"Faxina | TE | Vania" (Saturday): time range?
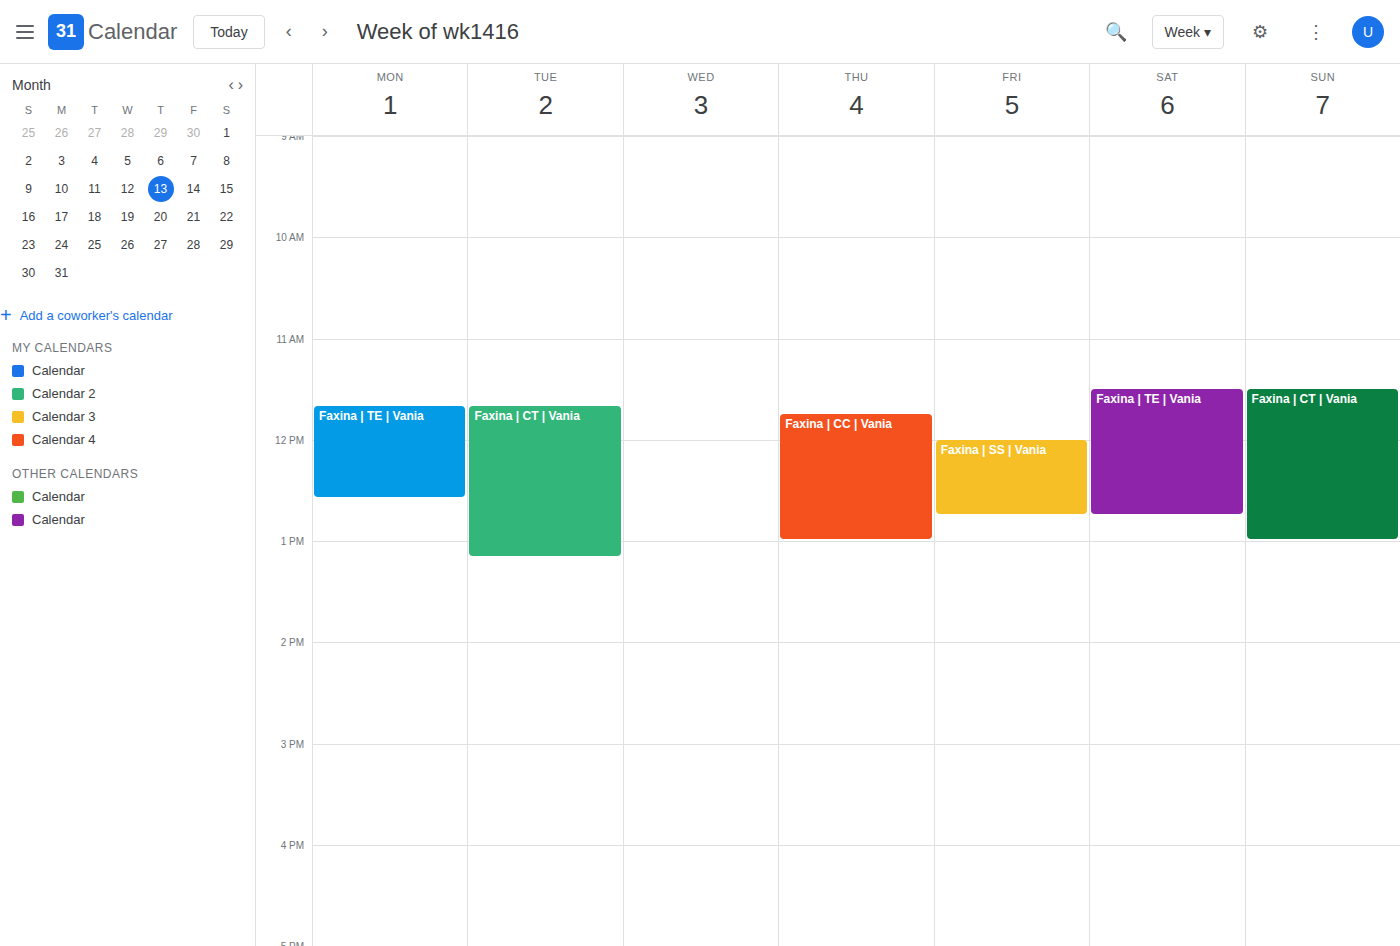
11:30 AM to 12:45 PM